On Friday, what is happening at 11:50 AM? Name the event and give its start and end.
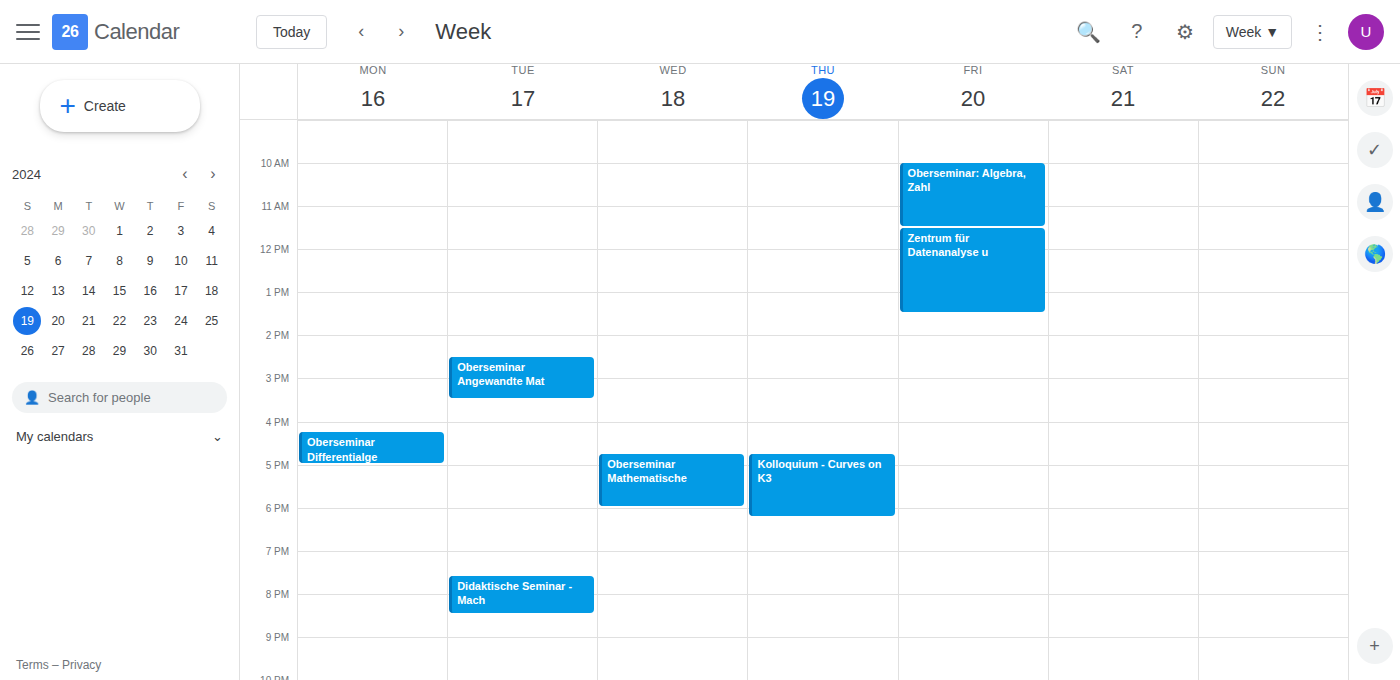
"Zentrum für Datenanalyse u", 11:30 AM to 1:30 PM